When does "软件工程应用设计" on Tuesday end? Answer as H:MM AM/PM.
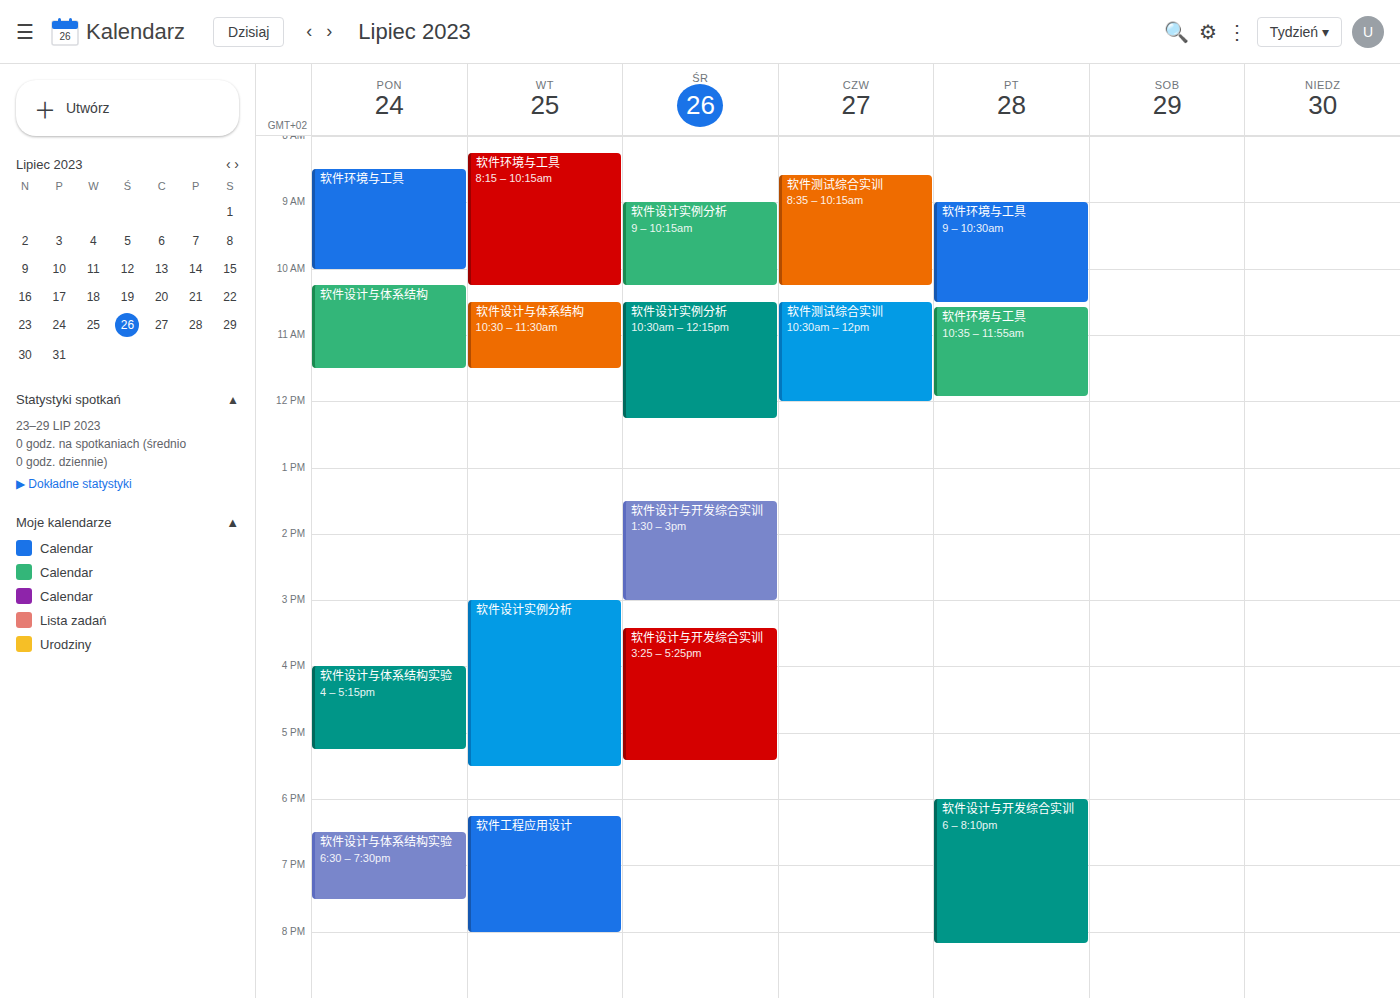
8:00 PM